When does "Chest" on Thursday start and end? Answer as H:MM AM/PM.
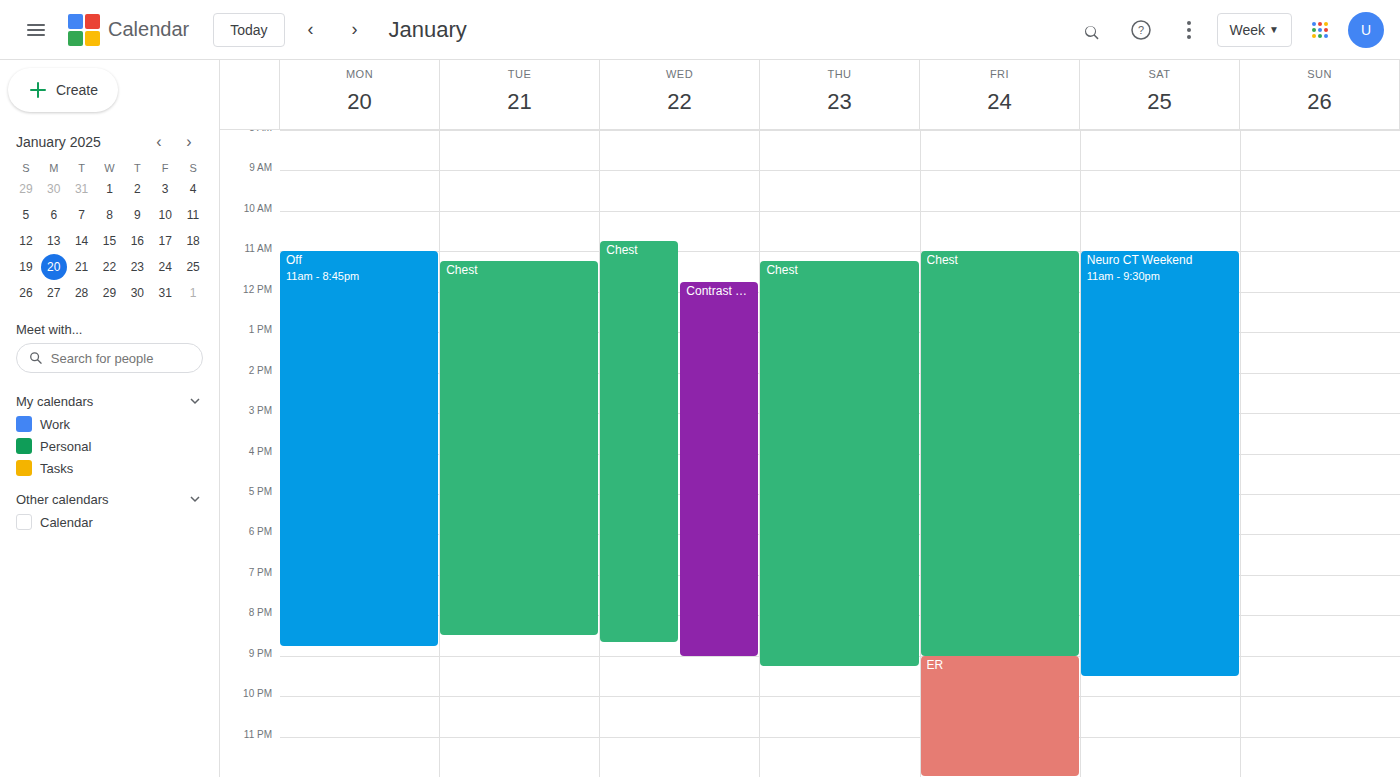
11:15 AM to 9:15 PM